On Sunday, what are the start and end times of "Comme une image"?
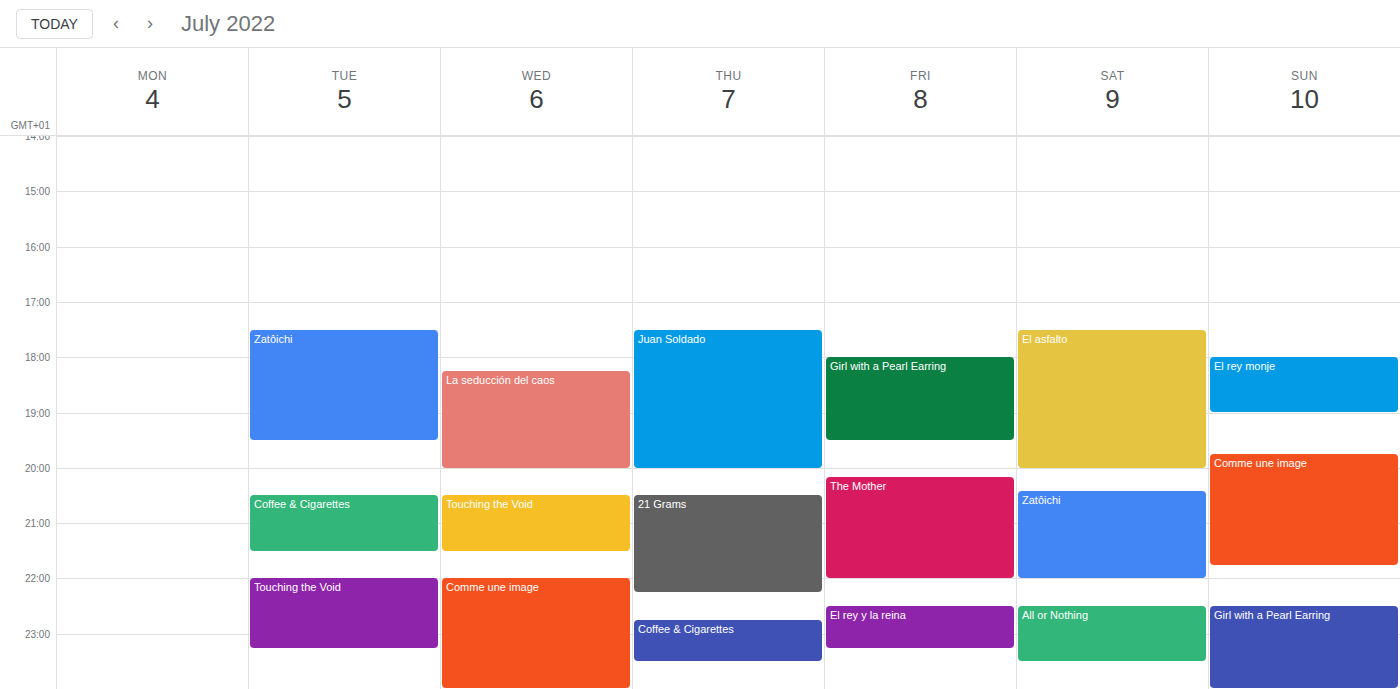
7:45 PM to 9:45 PM